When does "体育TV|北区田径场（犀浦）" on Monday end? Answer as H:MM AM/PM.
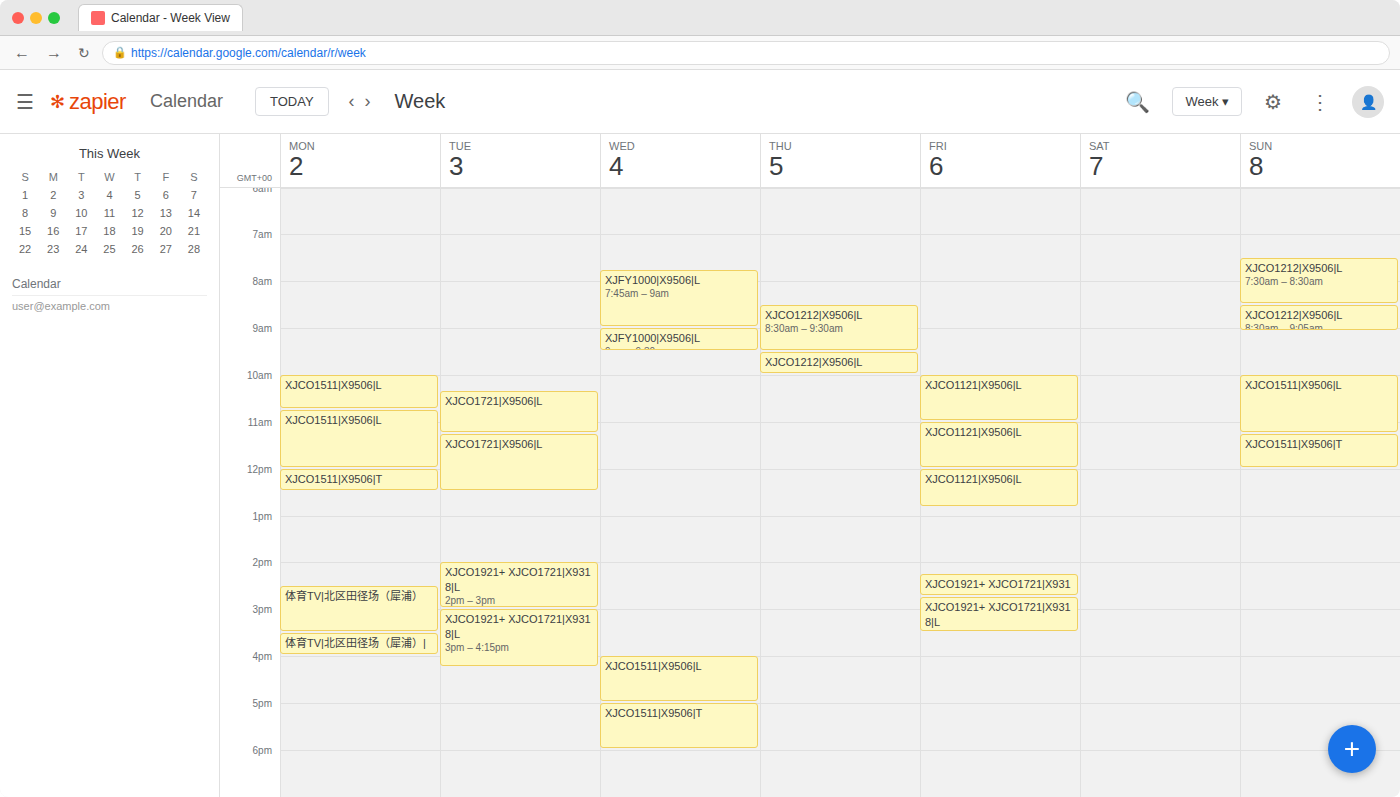
3:30 PM